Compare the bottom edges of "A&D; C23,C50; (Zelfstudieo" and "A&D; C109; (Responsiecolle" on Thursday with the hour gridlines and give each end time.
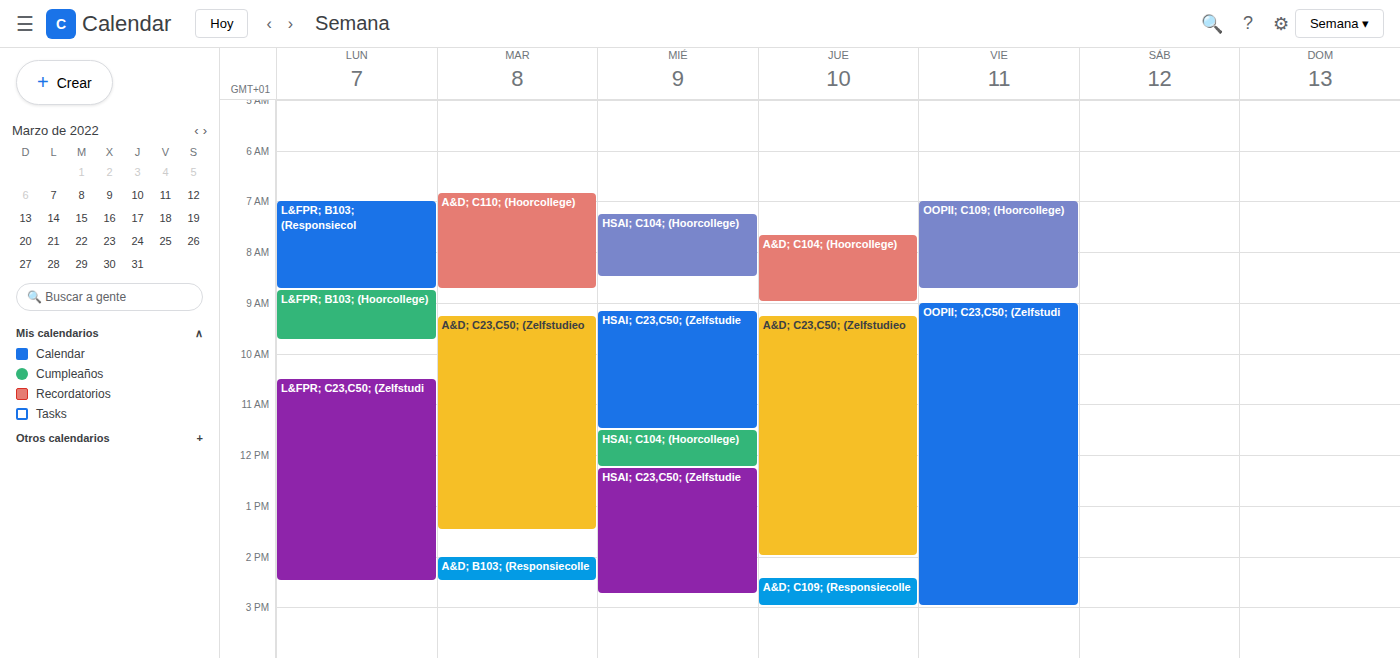
"A&D; C23,C50; (Zelfstudieo": 2:00 PM, exactly on the 2 PM line. "A&D; C109; (Responsiecolle": 3:00 PM, exactly on the 3 PM line.